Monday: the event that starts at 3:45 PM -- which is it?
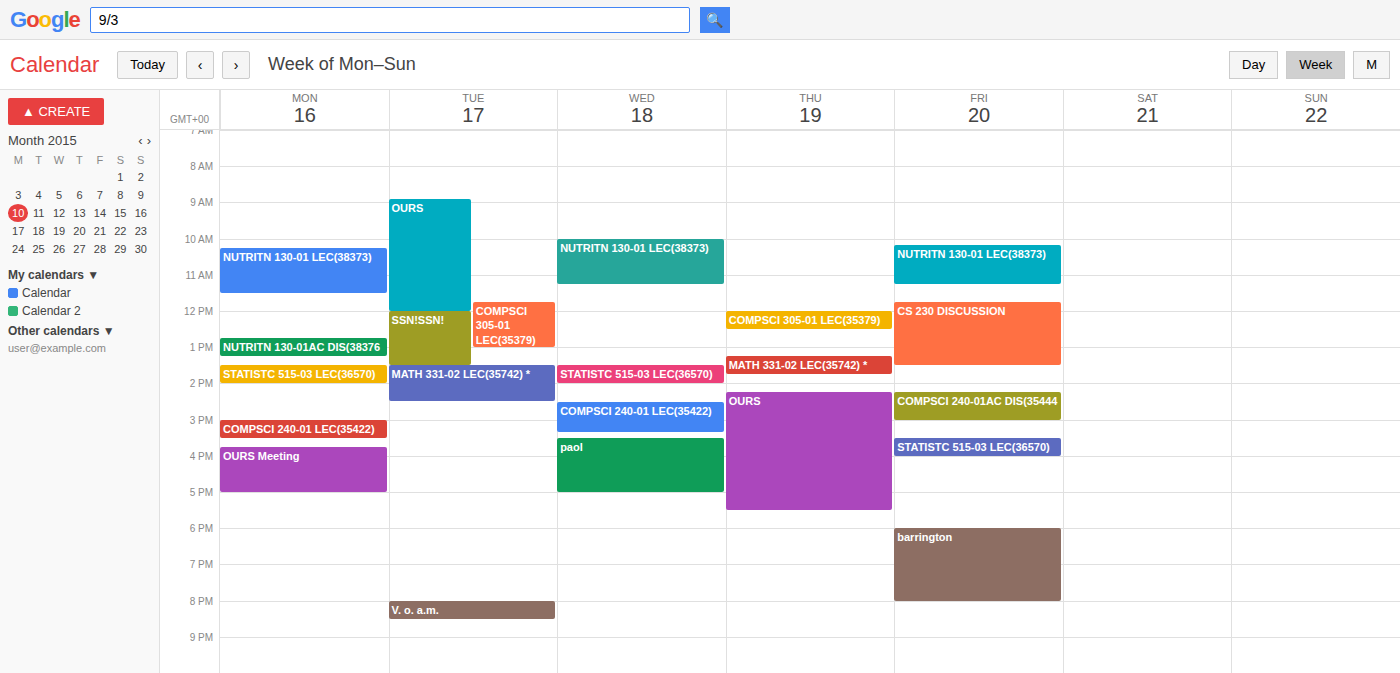
"OURS Meeting"